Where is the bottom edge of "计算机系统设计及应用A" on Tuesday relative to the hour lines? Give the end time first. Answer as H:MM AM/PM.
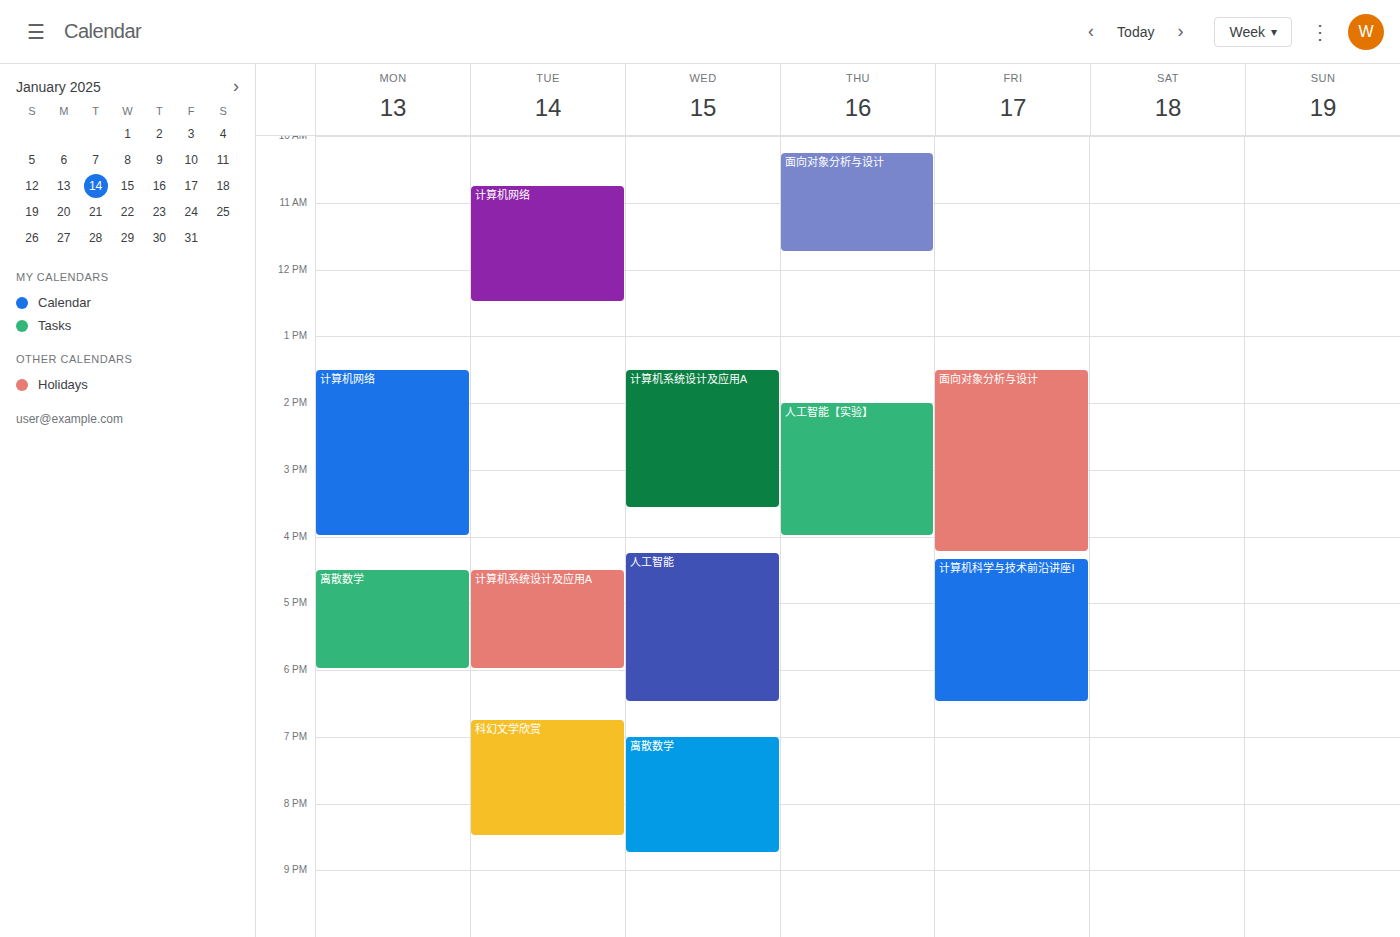
6:00 PM -- exactly on the 6 PM line.